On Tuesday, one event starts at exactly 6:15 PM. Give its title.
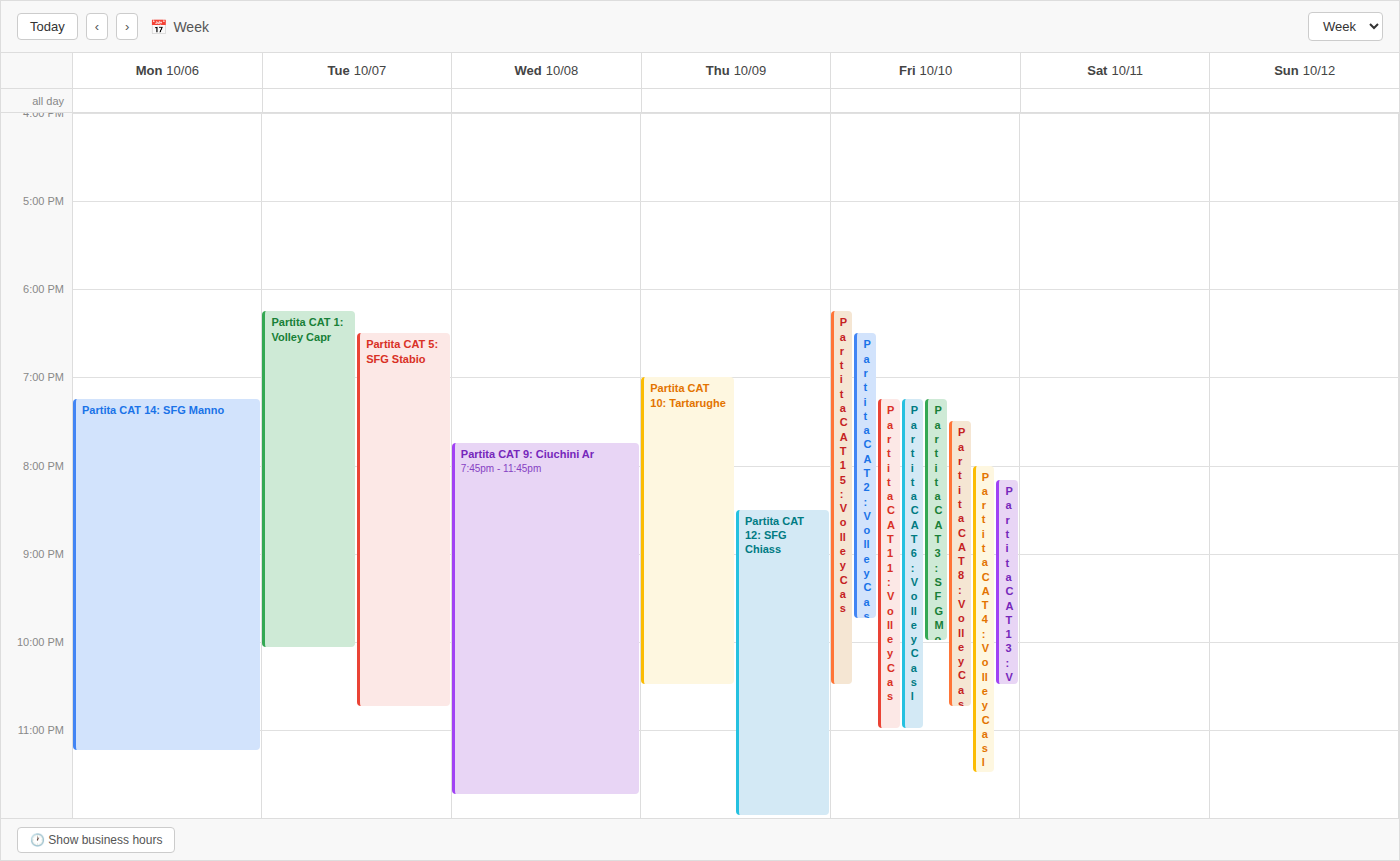
"Partita CAT 1: Volley Capr"